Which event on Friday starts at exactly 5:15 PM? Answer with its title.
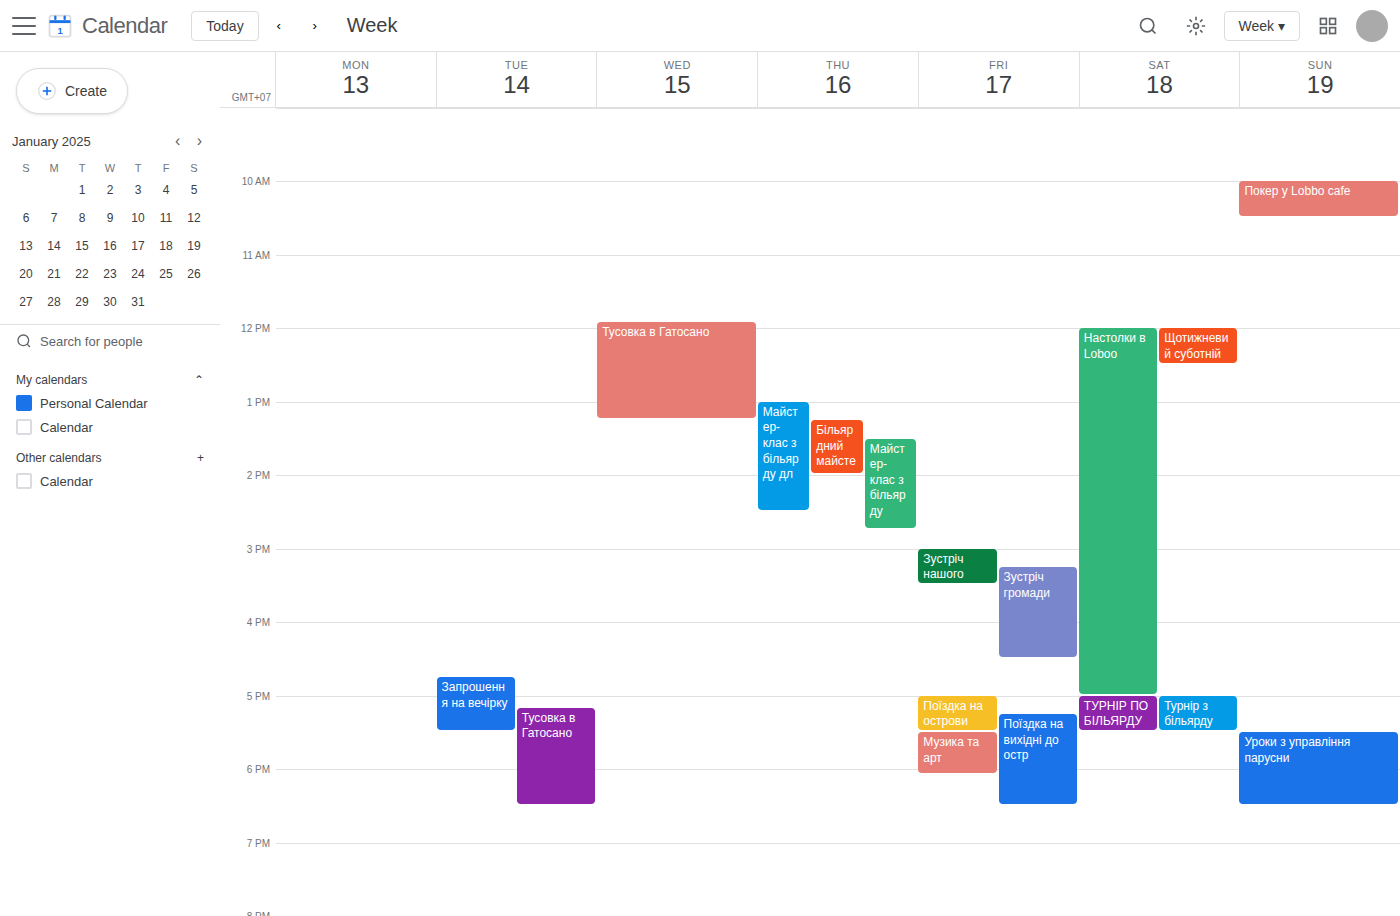
"Поїздка на вихідні до остр"